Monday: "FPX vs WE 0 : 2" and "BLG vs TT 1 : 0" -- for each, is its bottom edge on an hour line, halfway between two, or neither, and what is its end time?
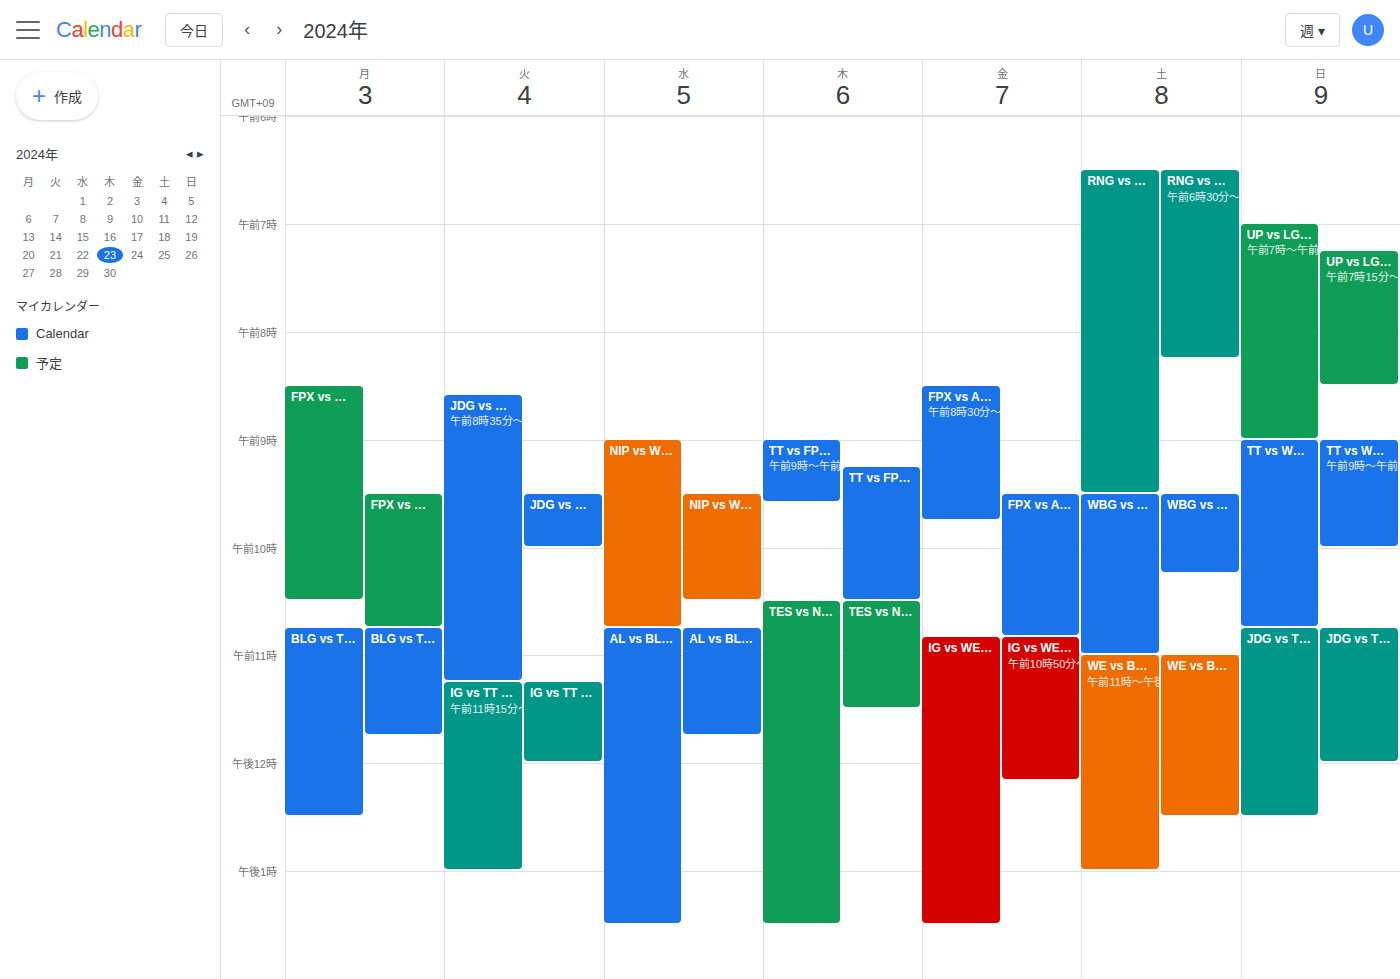
"FPX vs WE 0 : 2": 10:45, neither: three quarters of the way from the 10:00 line to the 11:00 line. "BLG vs TT 1 : 0": 11:45, neither: three quarters of the way from the 11:00 line to the 12:00 line.